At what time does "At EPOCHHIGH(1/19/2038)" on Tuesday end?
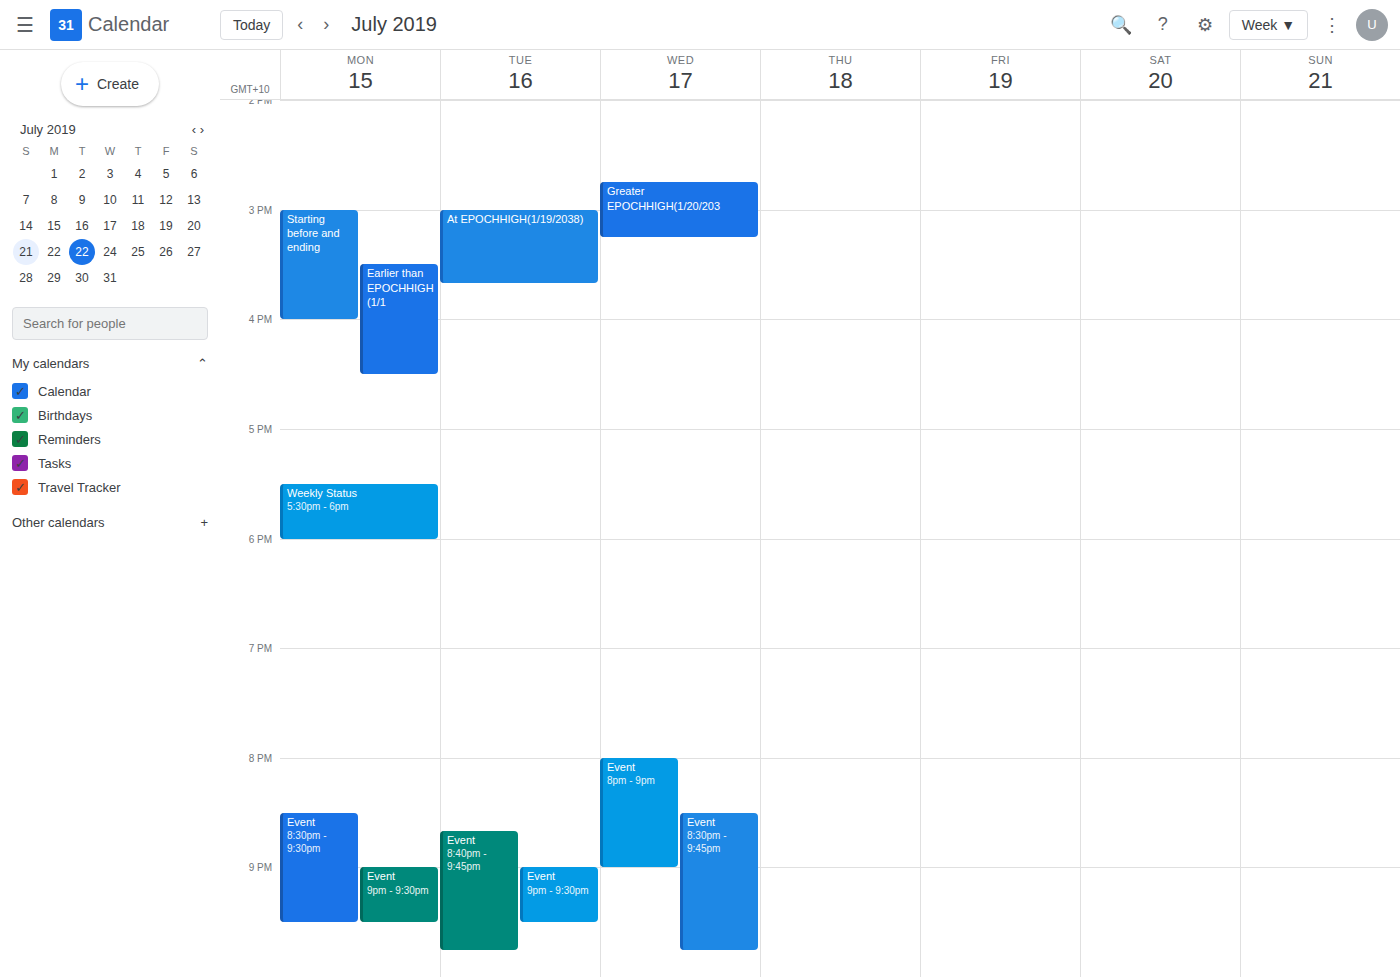
3:40 PM